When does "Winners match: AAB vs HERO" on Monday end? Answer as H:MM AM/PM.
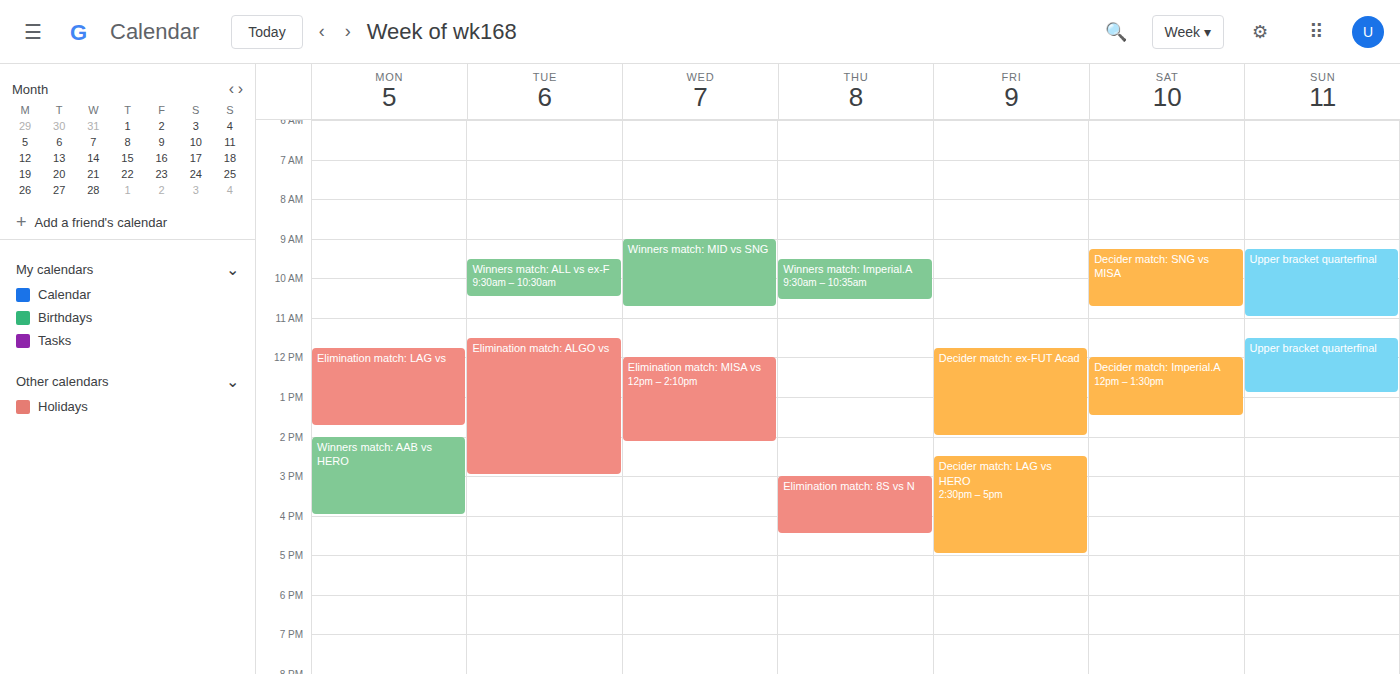
4:00 PM